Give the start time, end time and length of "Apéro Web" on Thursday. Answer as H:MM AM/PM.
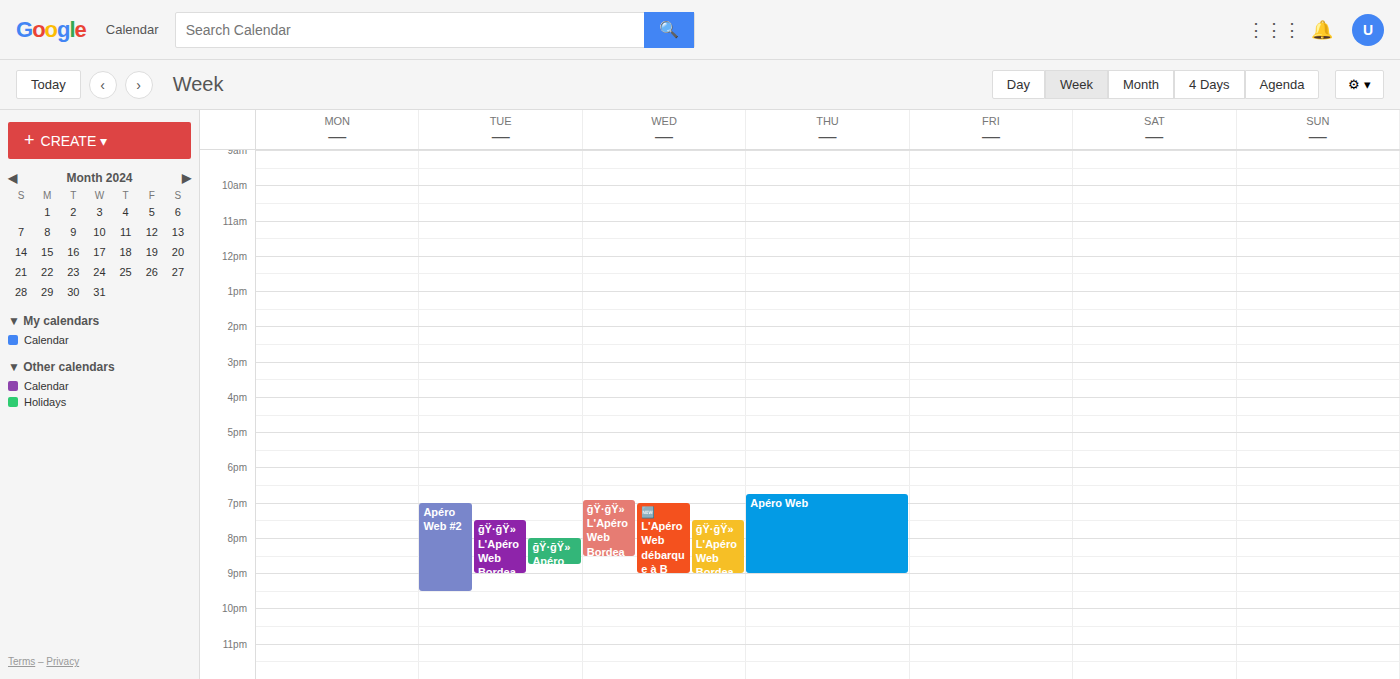
6:45 PM to 9:00 PM, 2 hours 15 minutes